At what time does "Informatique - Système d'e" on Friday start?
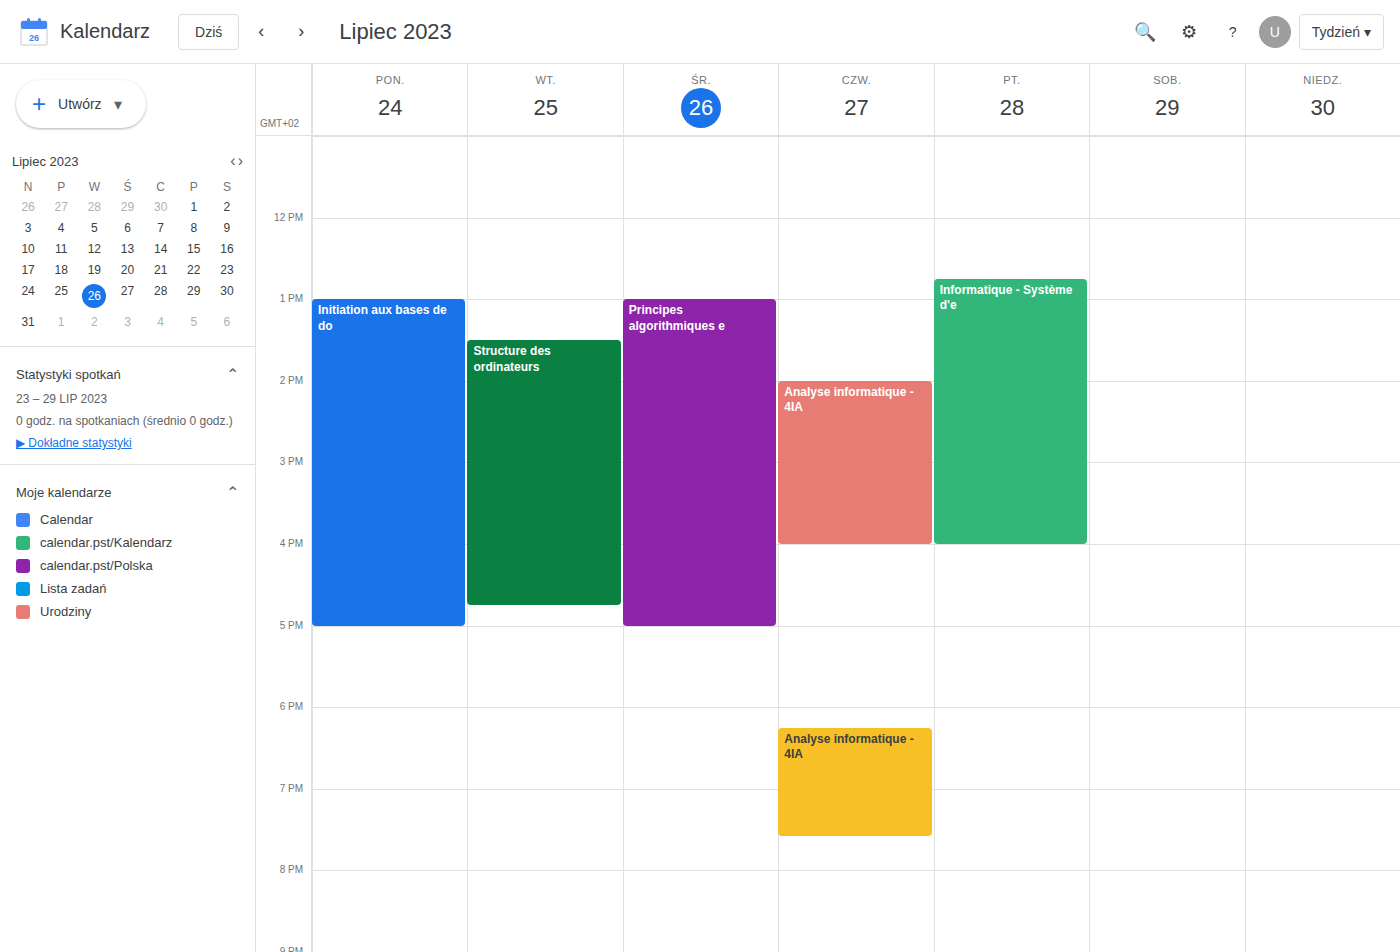
12:45 PM